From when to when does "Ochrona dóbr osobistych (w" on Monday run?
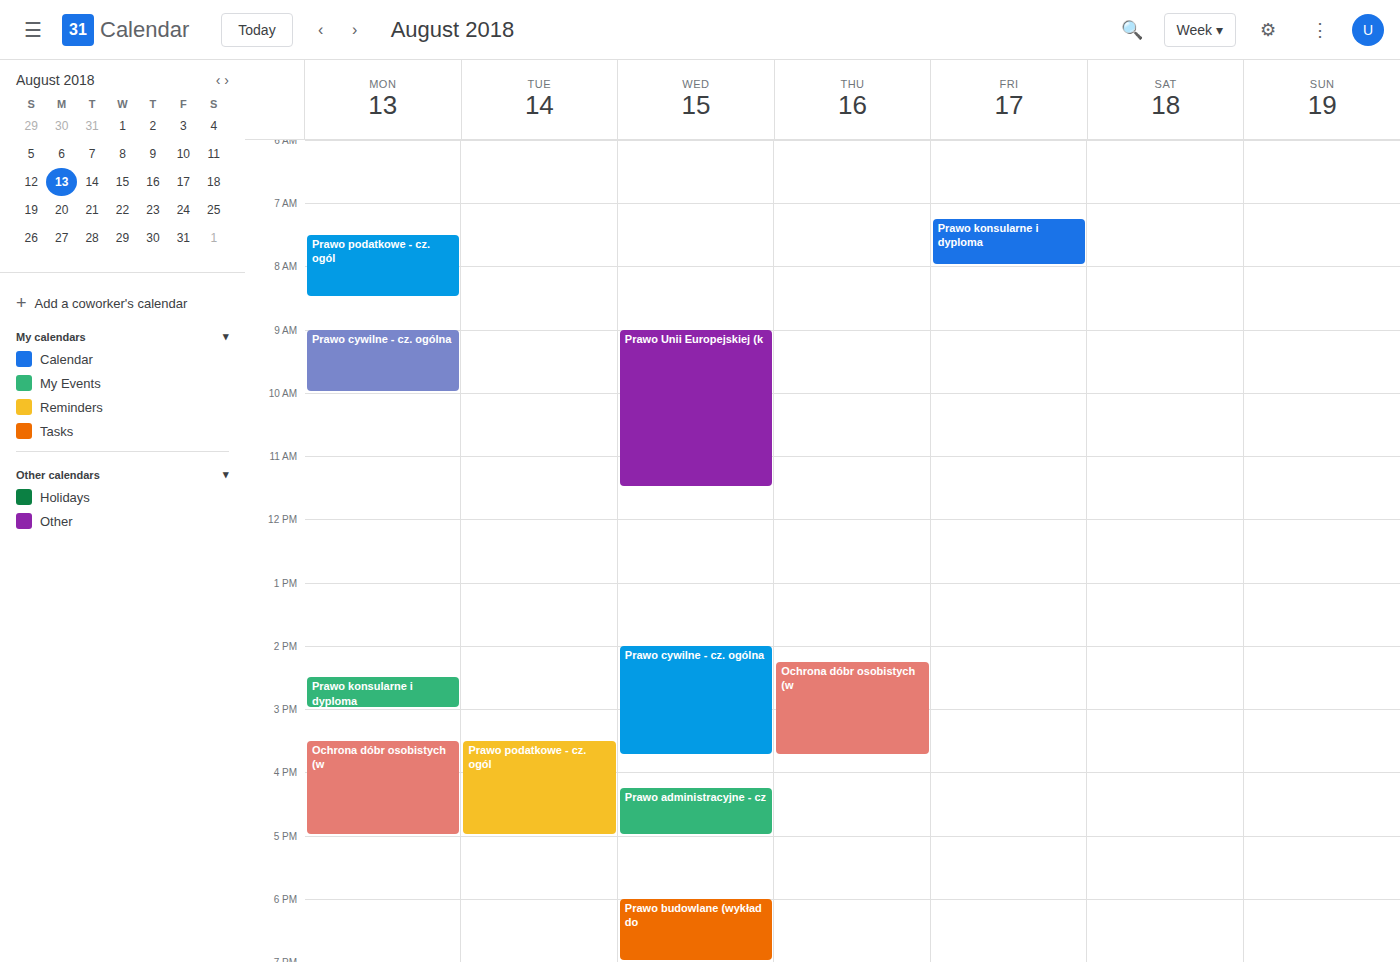
3:30 PM to 5:00 PM